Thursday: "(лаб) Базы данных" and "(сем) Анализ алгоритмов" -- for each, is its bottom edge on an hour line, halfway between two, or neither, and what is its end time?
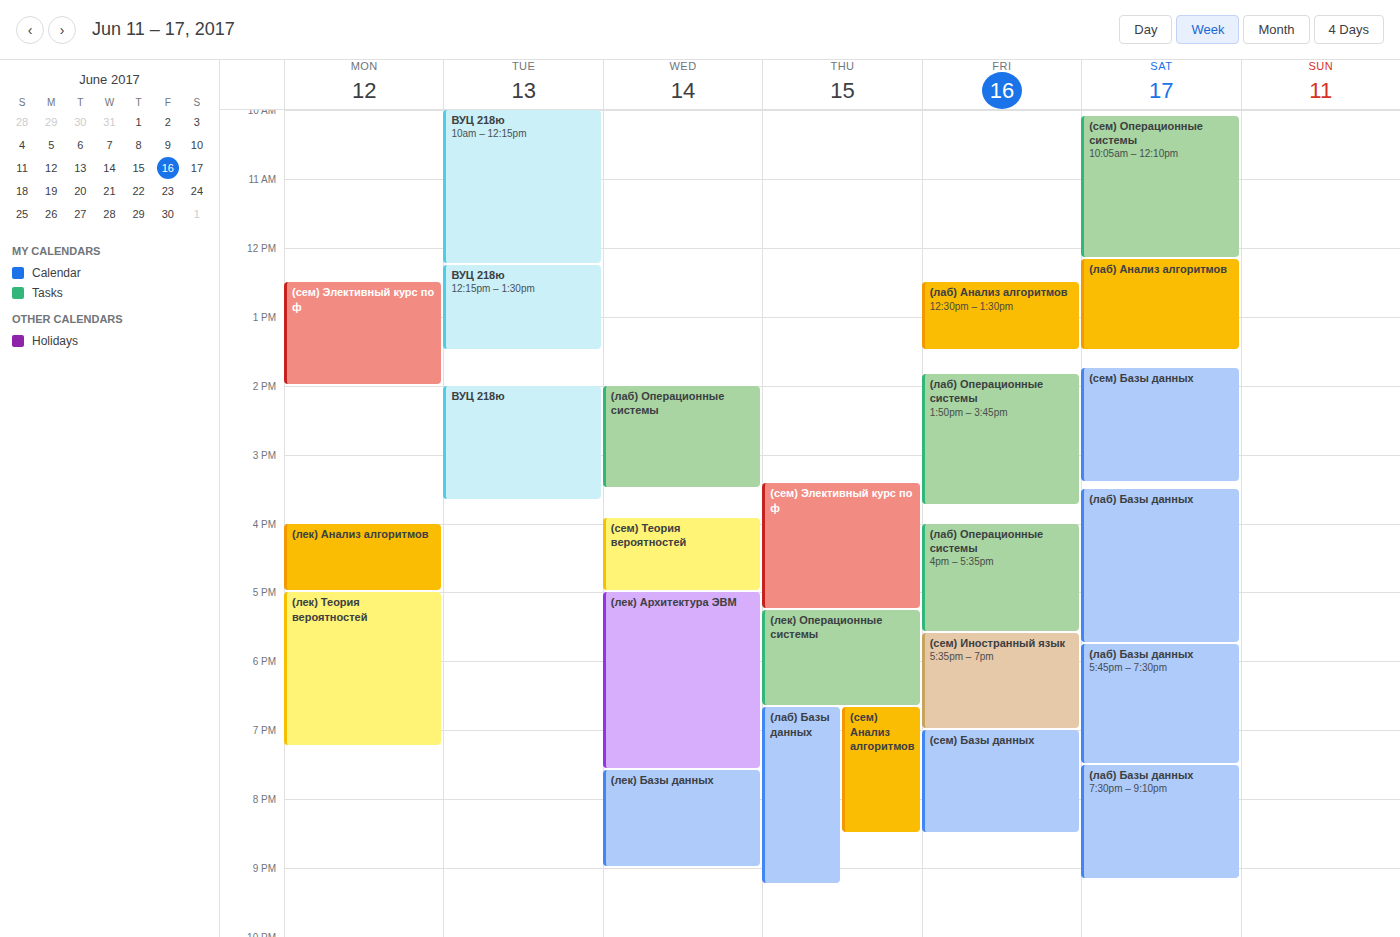
"(лаб) Базы данных": 9:15 PM, neither: a quarter of the way from the 9 PM line to the 10 PM line. "(сем) Анализ алгоритмов": 8:30 PM, halfway between the 8 PM and 9 PM lines.